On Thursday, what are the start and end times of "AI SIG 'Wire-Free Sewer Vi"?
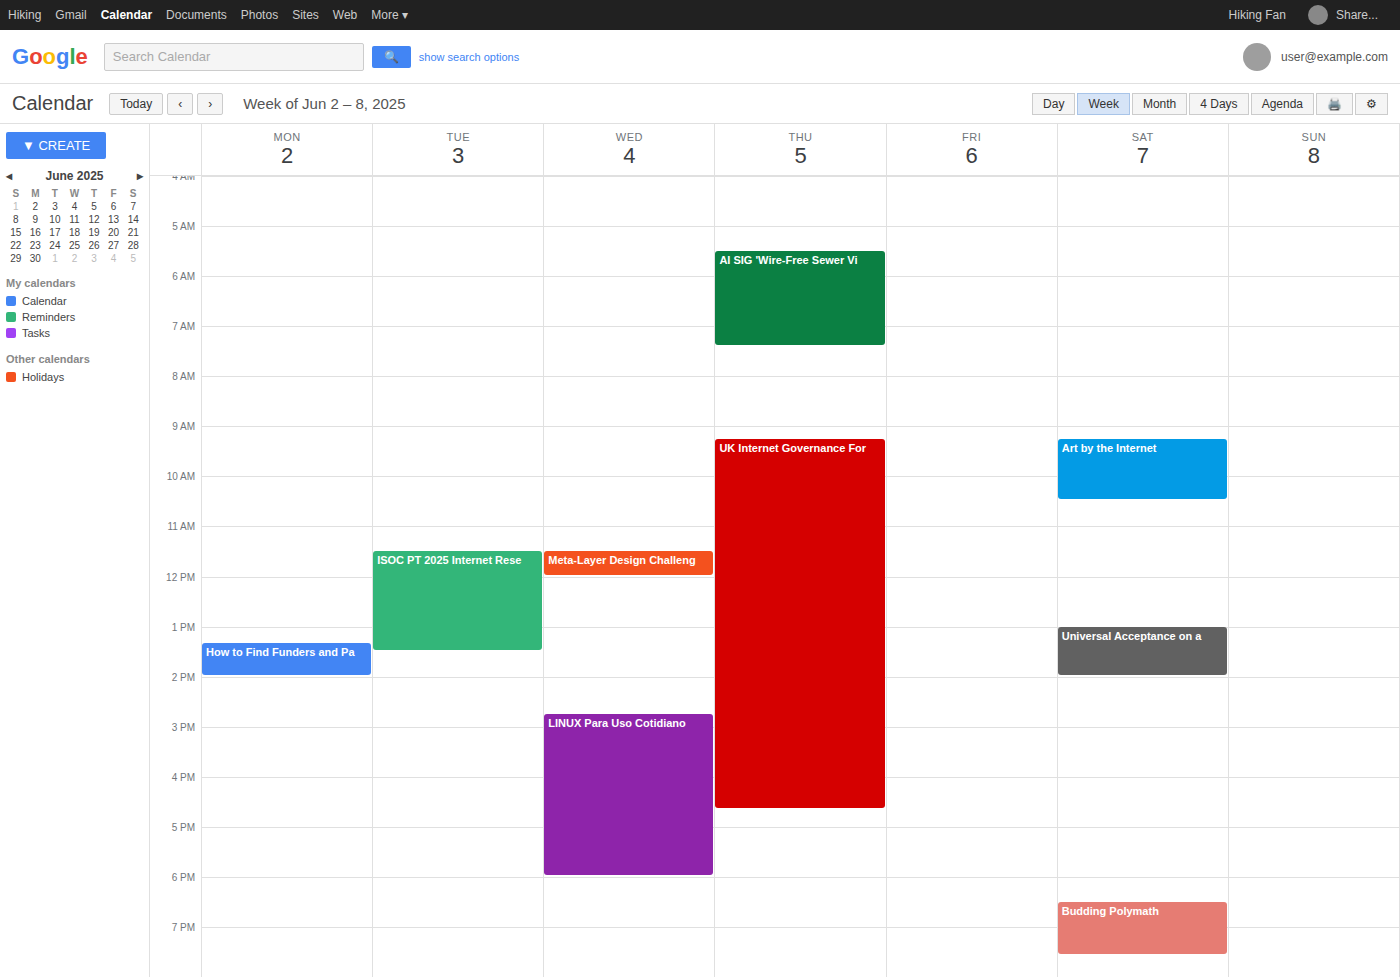
5:30 AM to 7:25 AM